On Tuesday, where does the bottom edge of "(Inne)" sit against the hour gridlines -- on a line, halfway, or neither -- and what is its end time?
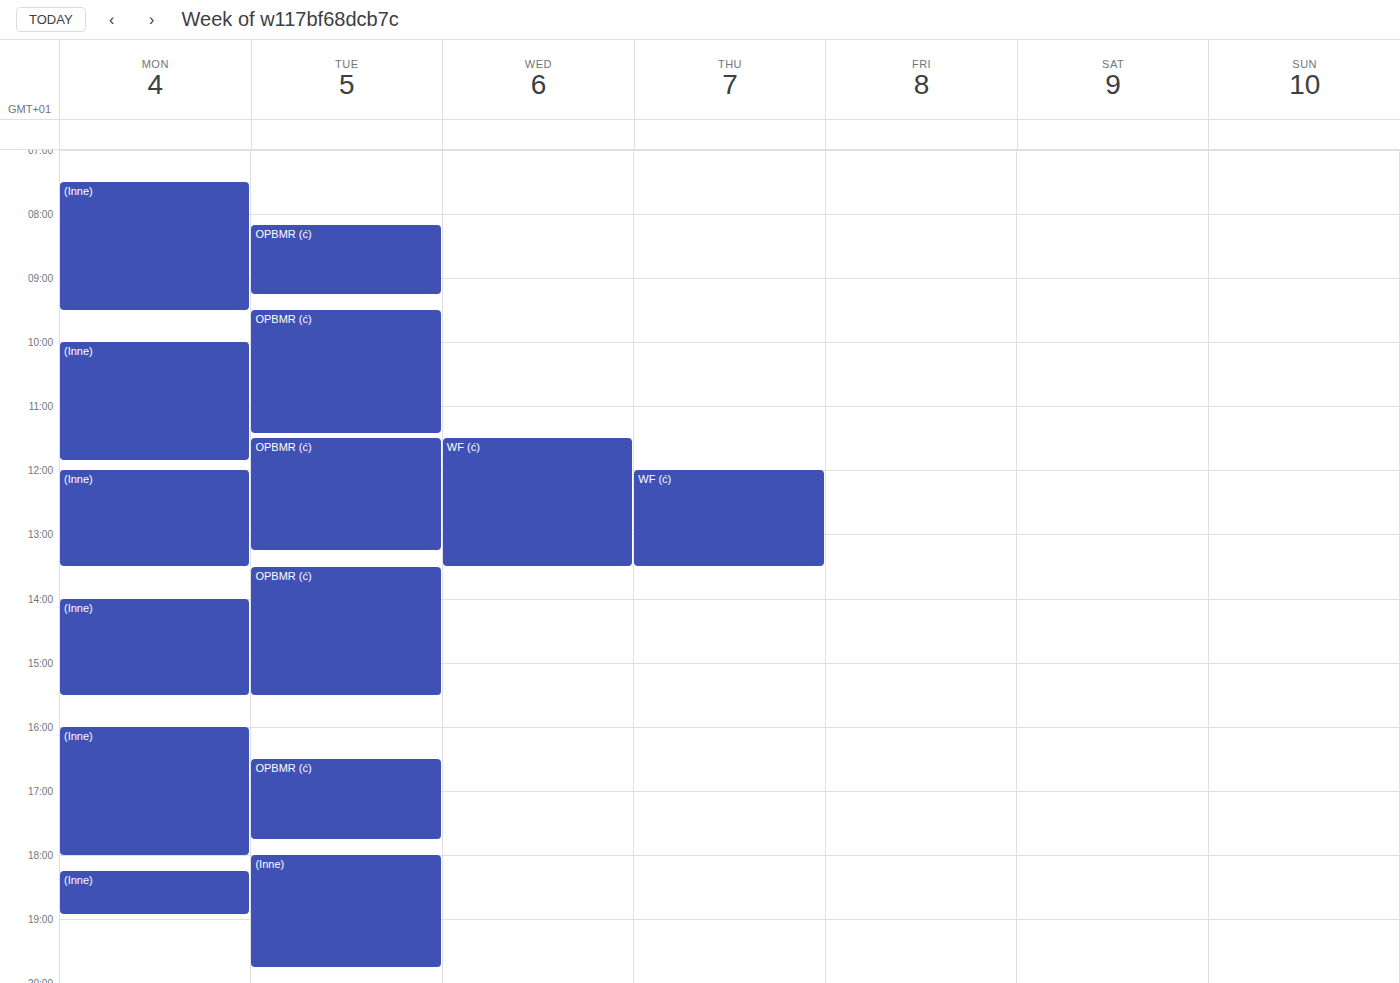
7:45 PM -- neither: three quarters of the way from the 7 PM line to the 8 PM line.